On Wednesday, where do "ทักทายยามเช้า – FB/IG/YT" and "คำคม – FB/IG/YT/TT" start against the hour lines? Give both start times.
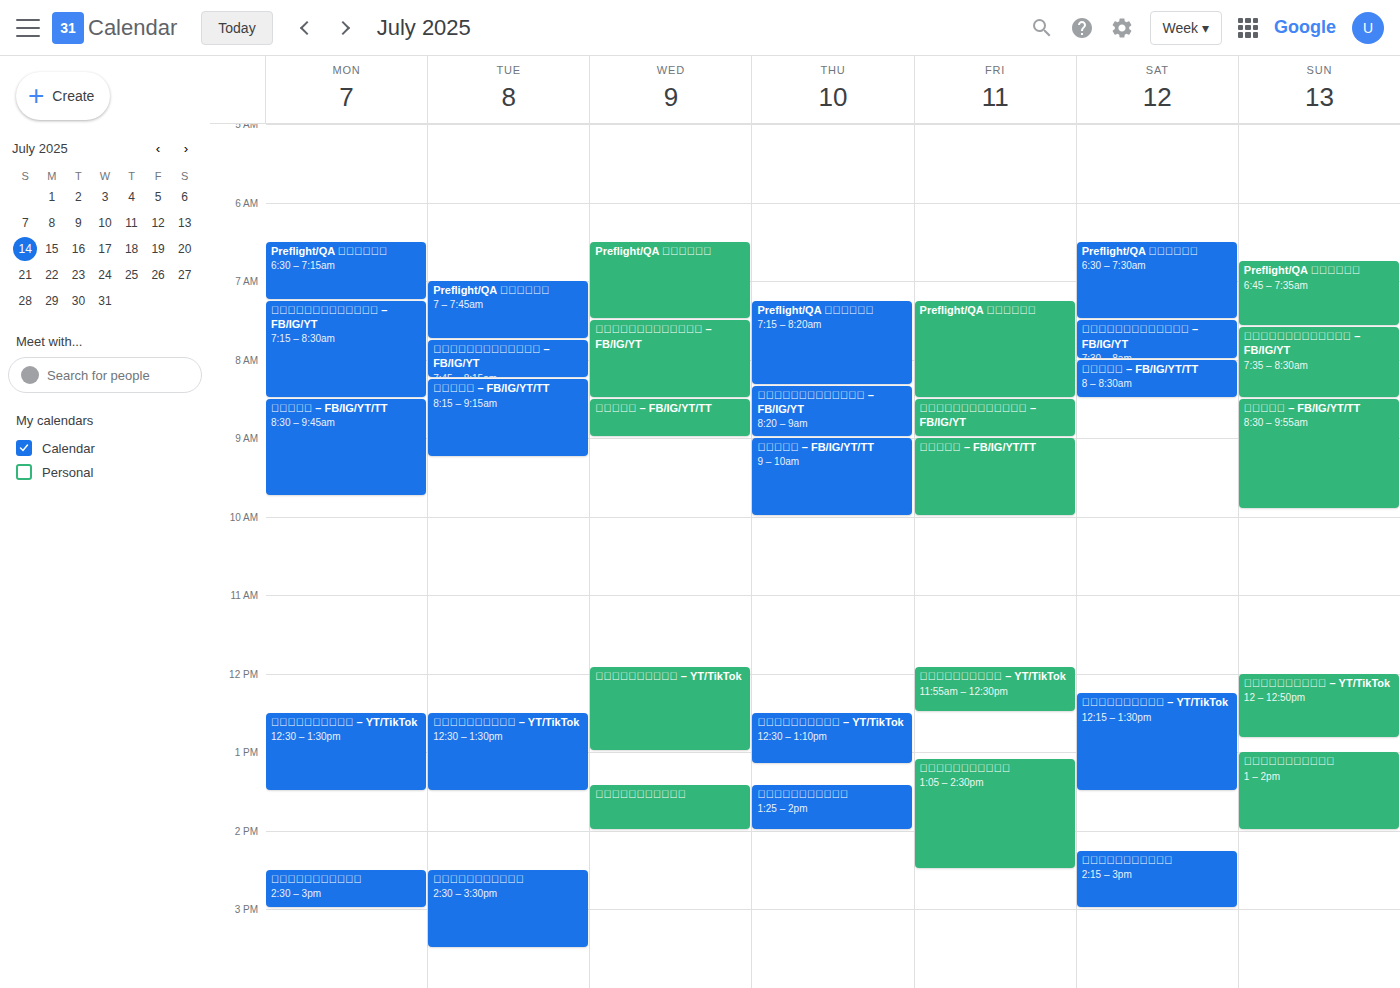
"ทักทายยามเช้า – FB/IG/YT": 7:30 AM, halfway between the 7 AM and 8 AM lines. "คำคม – FB/IG/YT/TT": 8:30 AM, halfway between the 8 AM and 9 AM lines.